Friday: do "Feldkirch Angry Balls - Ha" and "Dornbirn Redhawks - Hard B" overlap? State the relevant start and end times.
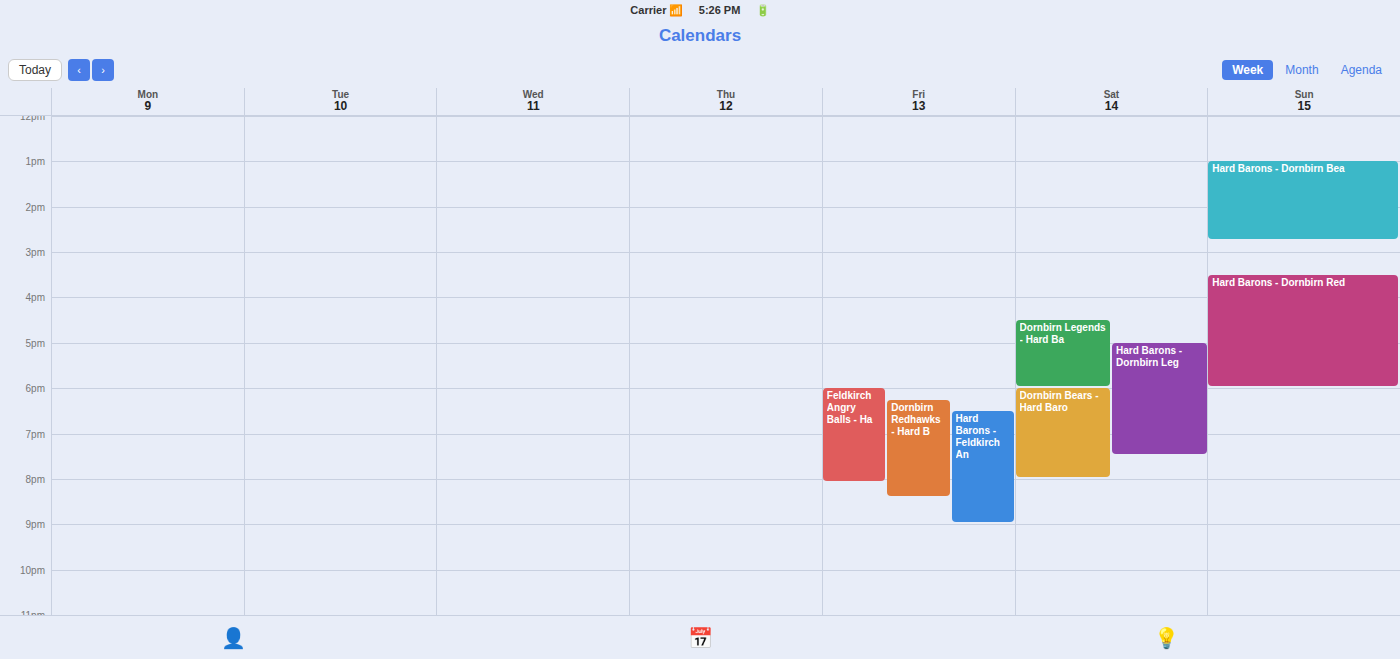
"Dornbirn Redhawks - Hard B" starts at 6:15 PM, before "Feldkirch Angry Balls - Ha" ends at 8:05 PM -- they overlap.